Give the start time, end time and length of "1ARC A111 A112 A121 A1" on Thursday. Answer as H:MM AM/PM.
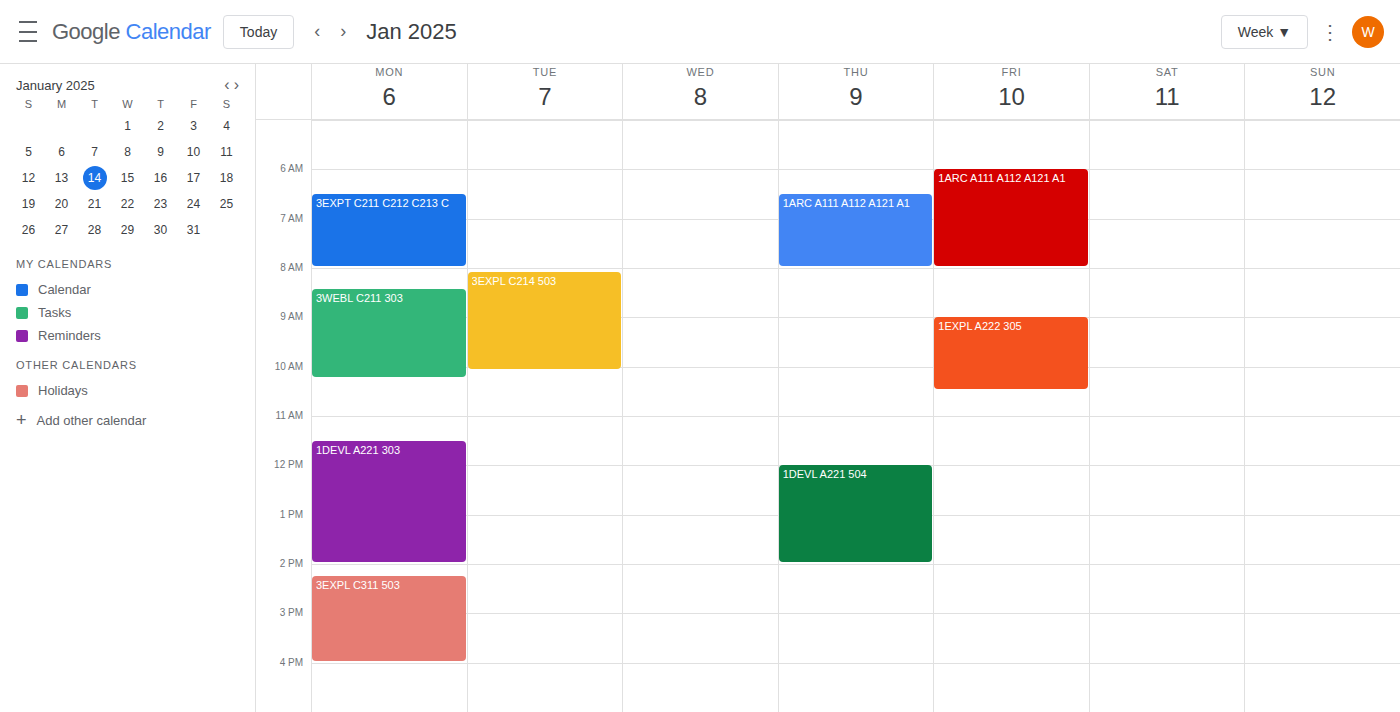
6:30 AM to 8:00 AM, 1 hour 30 minutes